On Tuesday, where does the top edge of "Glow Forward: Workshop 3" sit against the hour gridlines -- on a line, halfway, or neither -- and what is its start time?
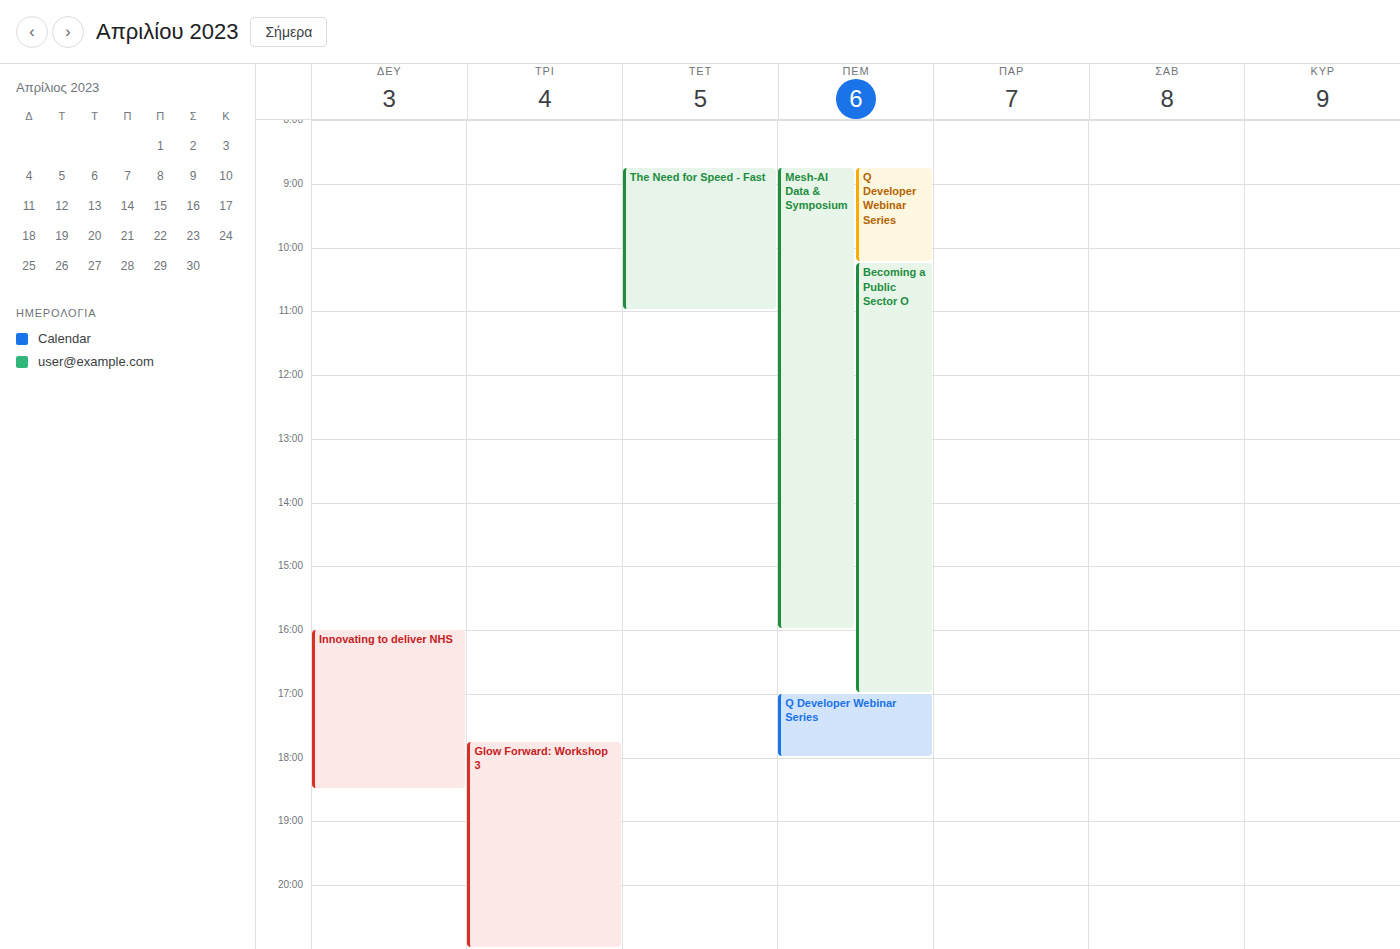
5:45 PM -- neither: three quarters of the way from the 5 PM line to the 6 PM line.